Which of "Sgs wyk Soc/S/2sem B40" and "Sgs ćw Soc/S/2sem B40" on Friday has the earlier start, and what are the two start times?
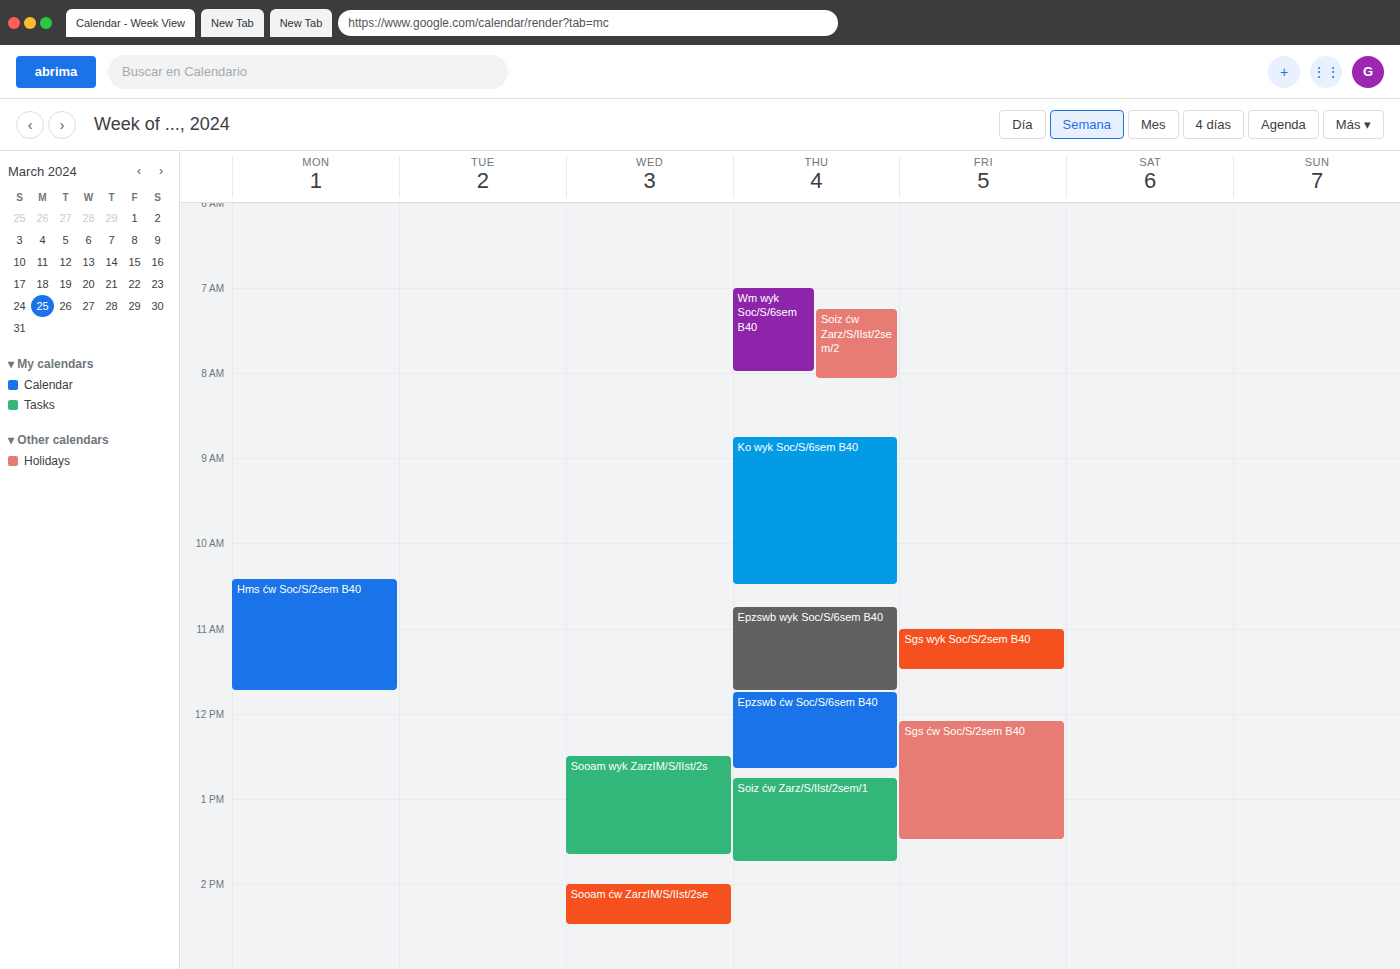
"Sgs wyk Soc/S/2sem B40" 11:00 AM; "Sgs ćw Soc/S/2sem B40" 12:05 PM.